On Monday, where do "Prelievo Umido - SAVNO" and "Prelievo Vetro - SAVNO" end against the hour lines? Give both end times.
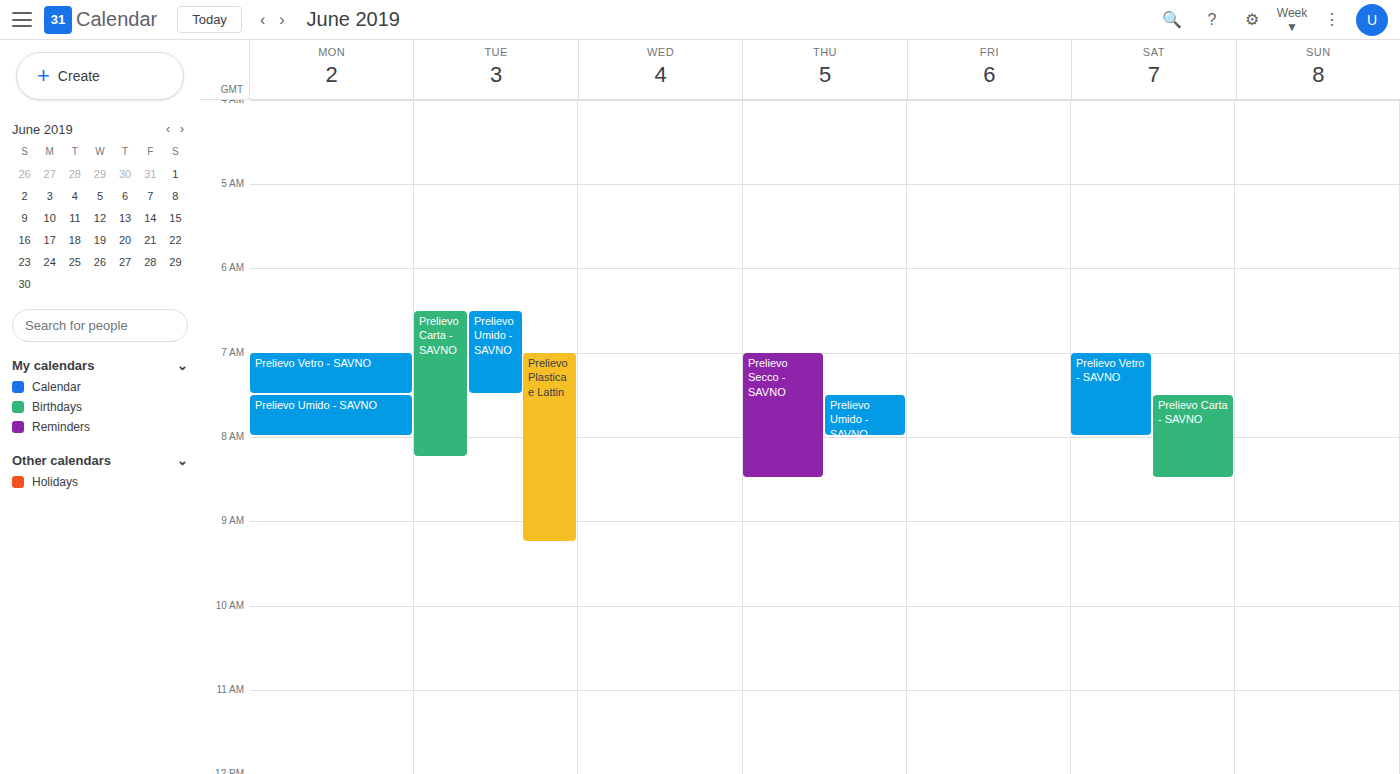
"Prelievo Umido - SAVNO": 8:00 AM, exactly on the 8 AM line. "Prelievo Vetro - SAVNO": 7:30 AM, halfway between the 7 AM and 8 AM lines.